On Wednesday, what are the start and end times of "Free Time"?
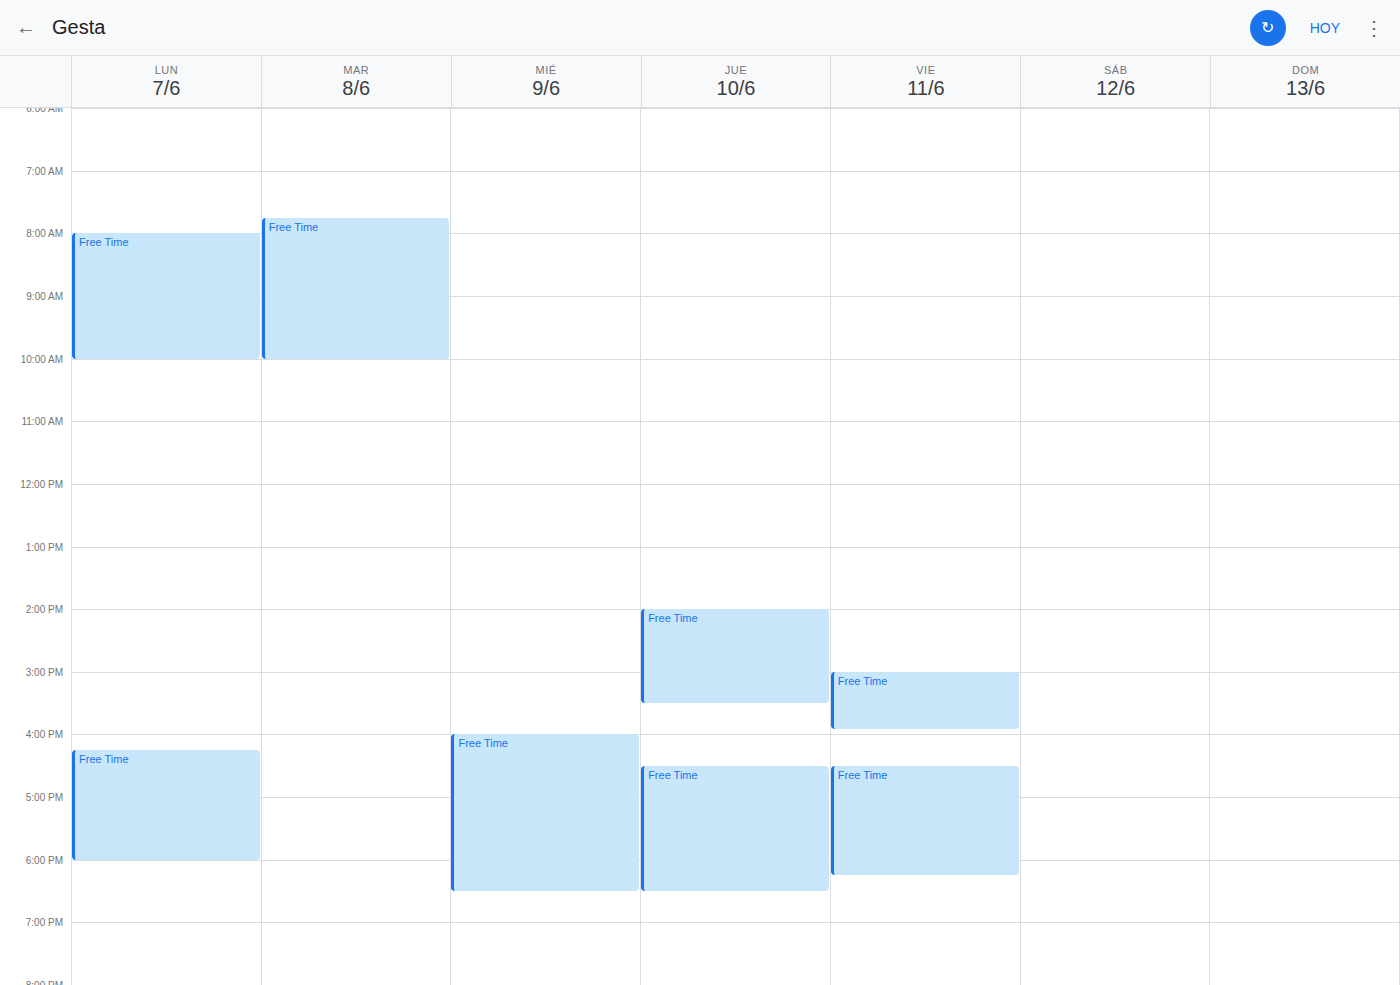
4:00 PM to 6:30 PM